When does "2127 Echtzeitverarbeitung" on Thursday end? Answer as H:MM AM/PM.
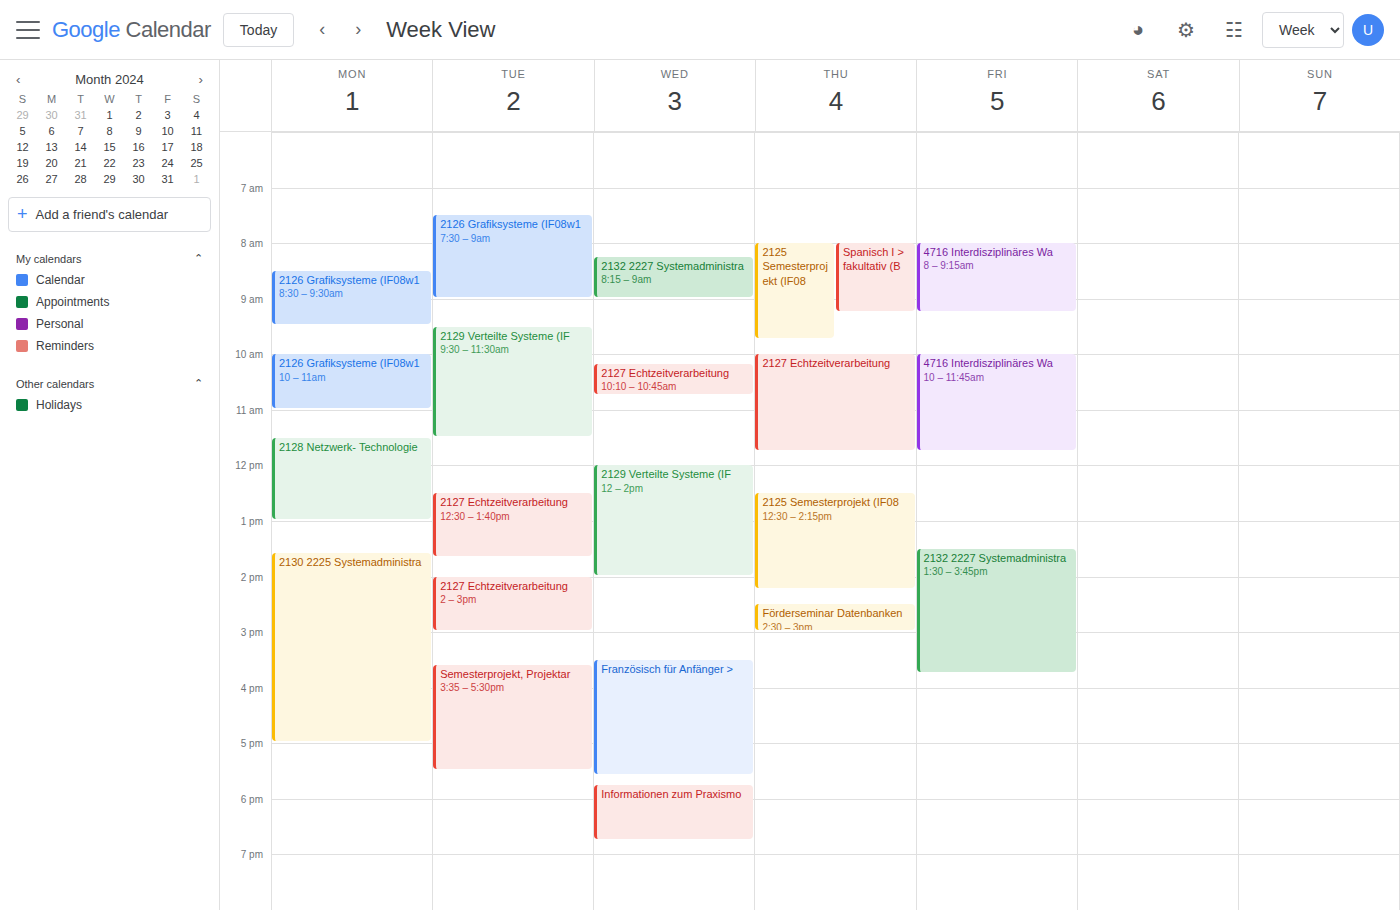
11:45 AM